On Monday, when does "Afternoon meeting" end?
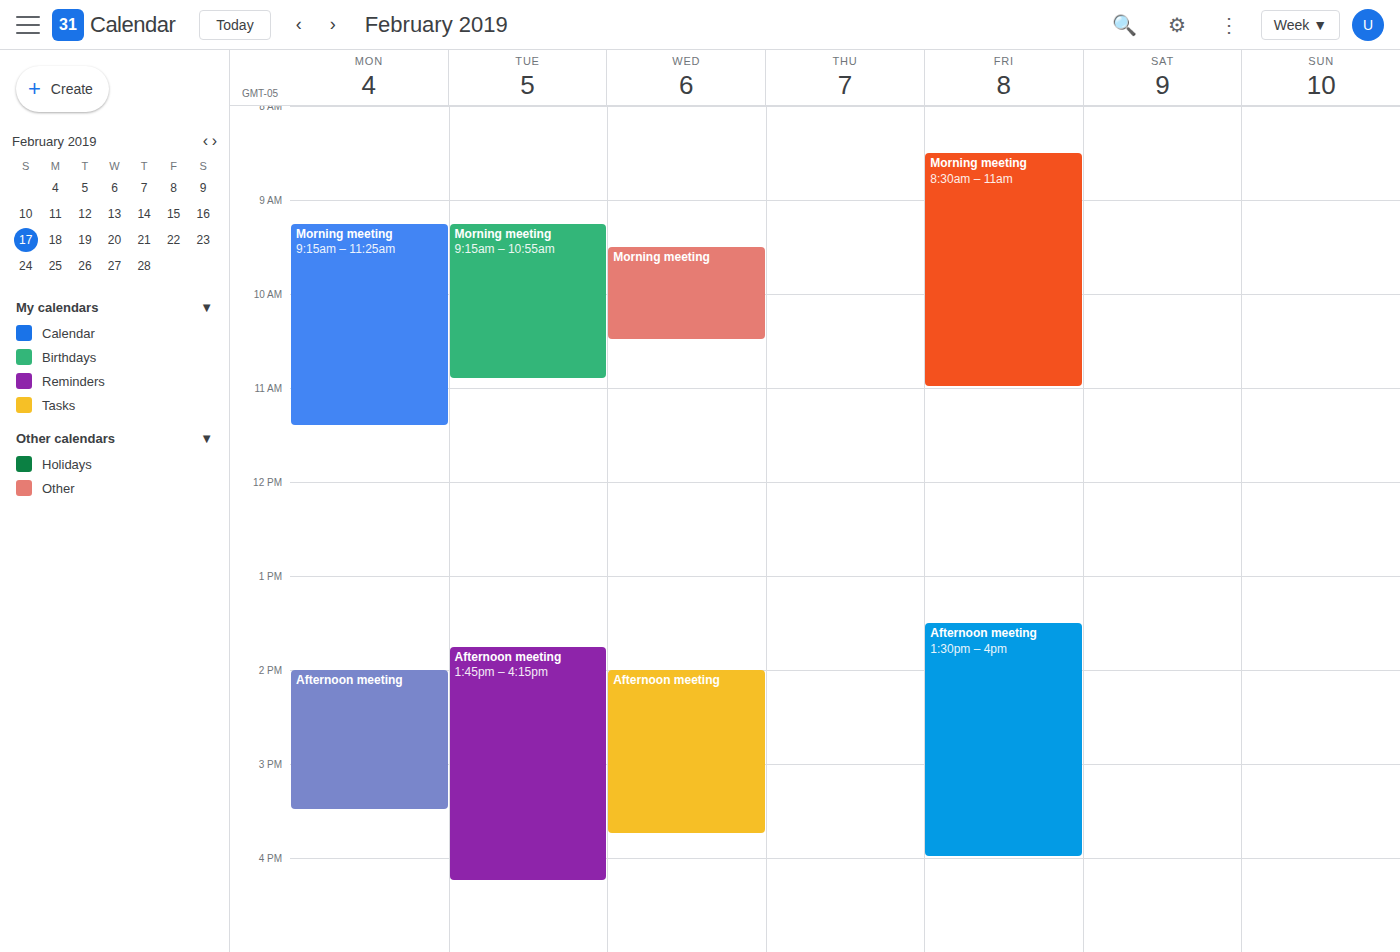
3:30 PM